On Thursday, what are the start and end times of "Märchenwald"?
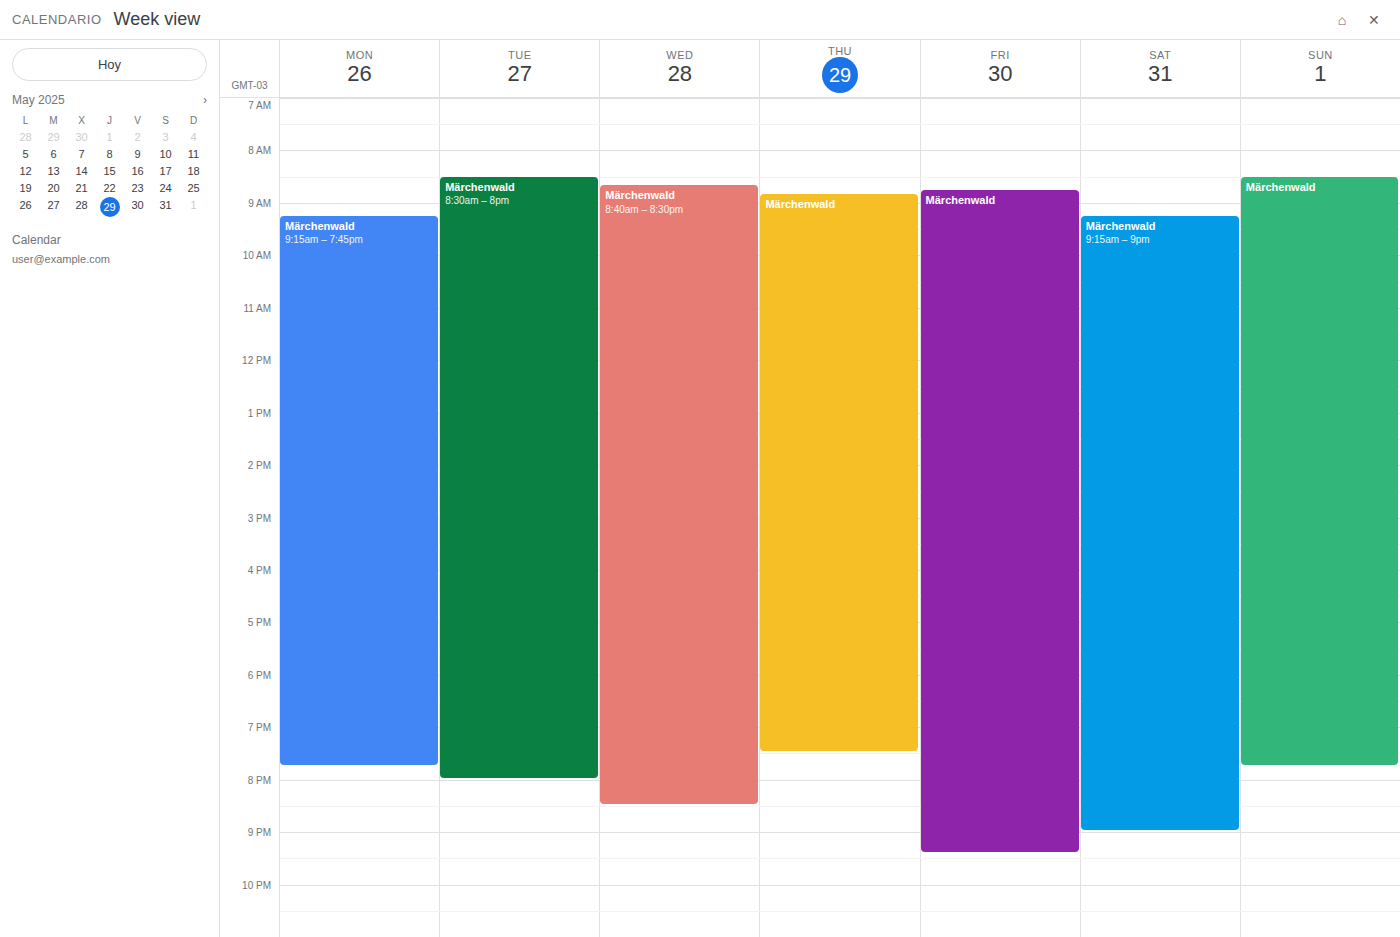
8:50 AM to 7:30 PM